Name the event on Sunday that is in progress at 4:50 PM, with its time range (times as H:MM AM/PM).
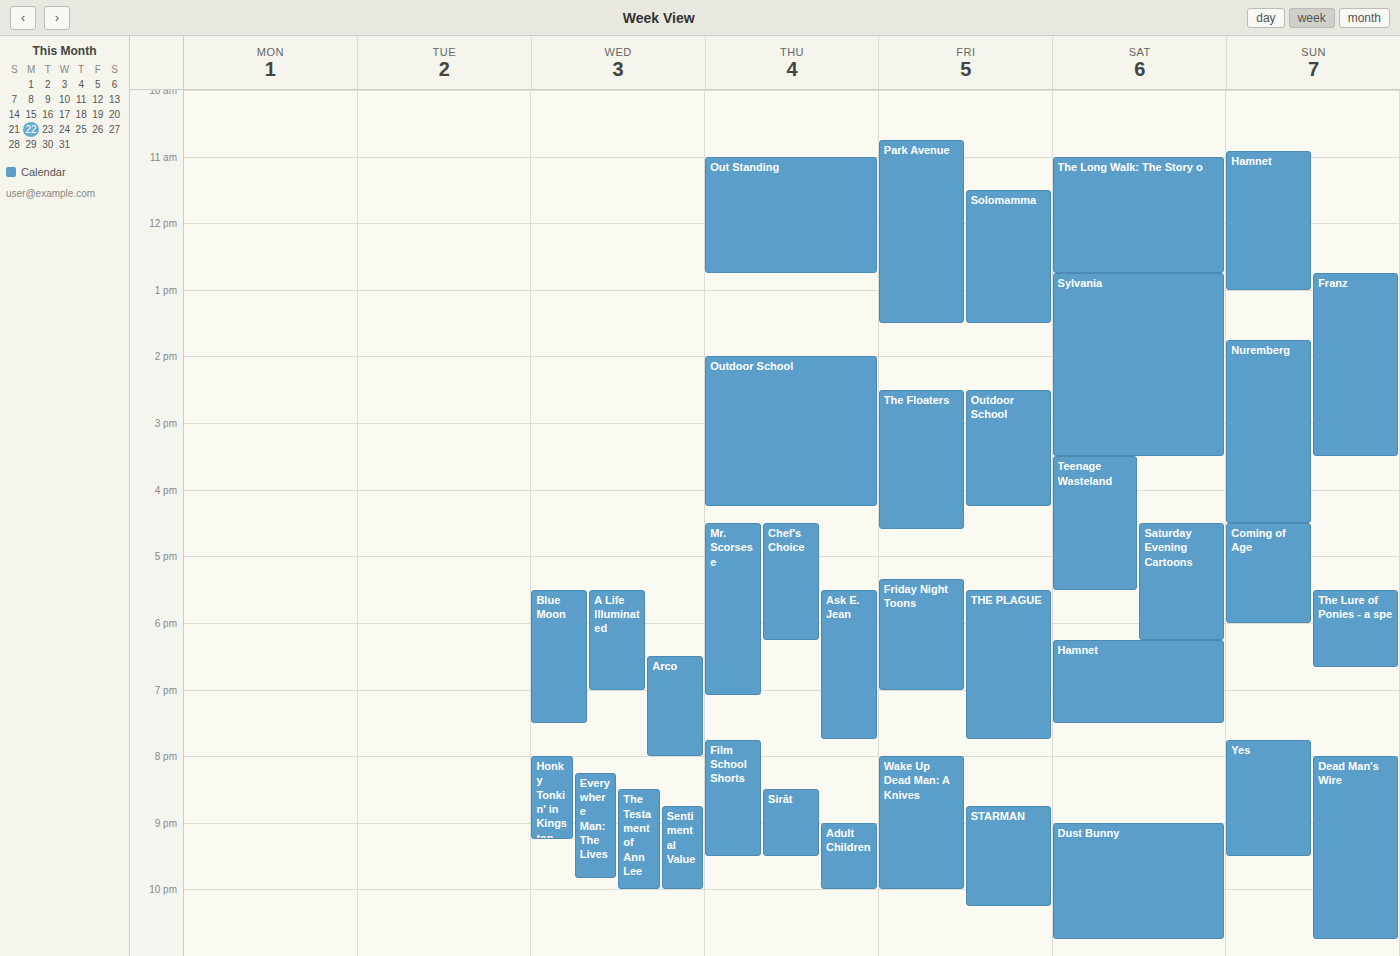
"Coming of Age", 4:30 PM to 6:00 PM